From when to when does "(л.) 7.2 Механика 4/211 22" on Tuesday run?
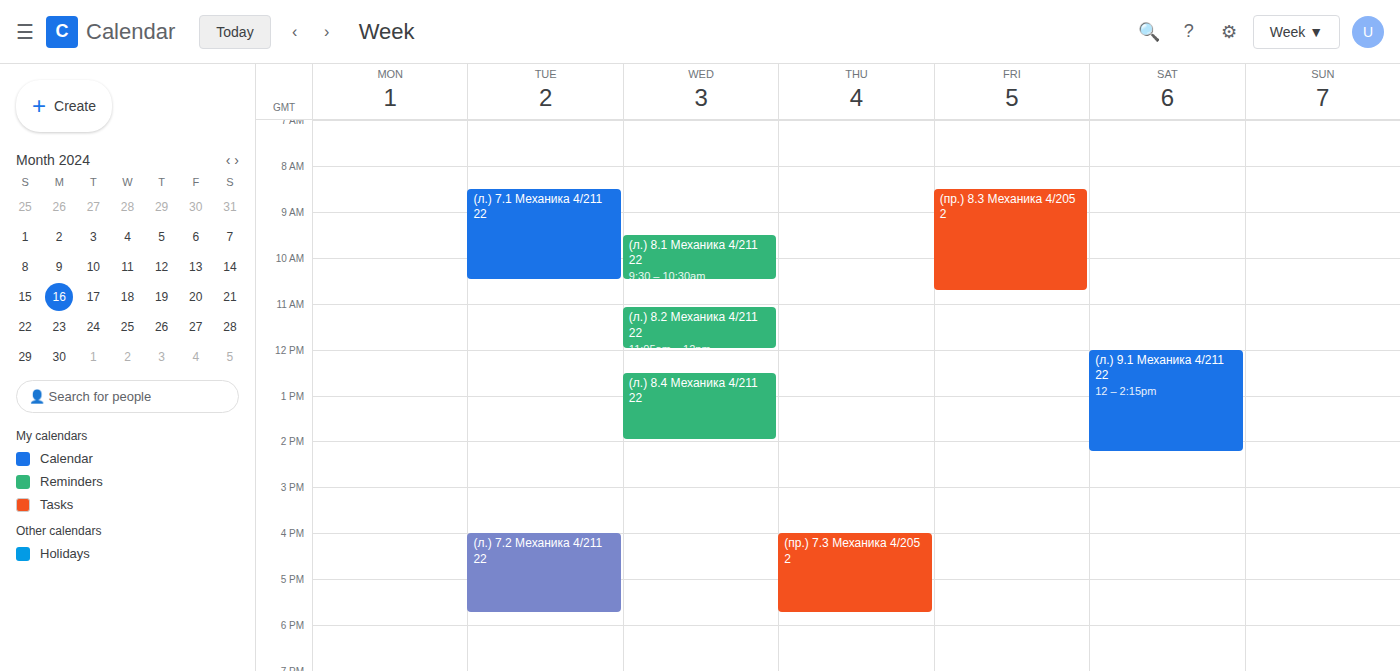
4:00 PM to 5:45 PM